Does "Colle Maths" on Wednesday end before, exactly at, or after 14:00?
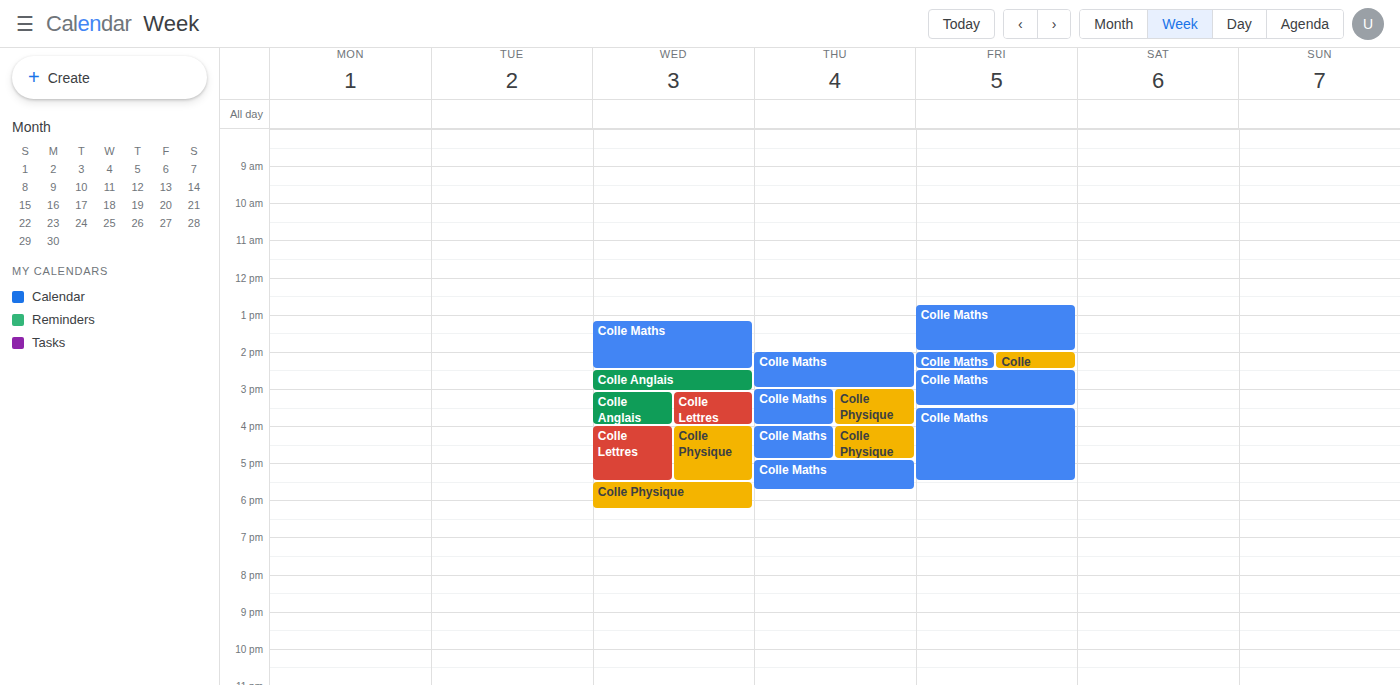
14:30 -- after 14:00, 30 minutes below the 14:00 line.